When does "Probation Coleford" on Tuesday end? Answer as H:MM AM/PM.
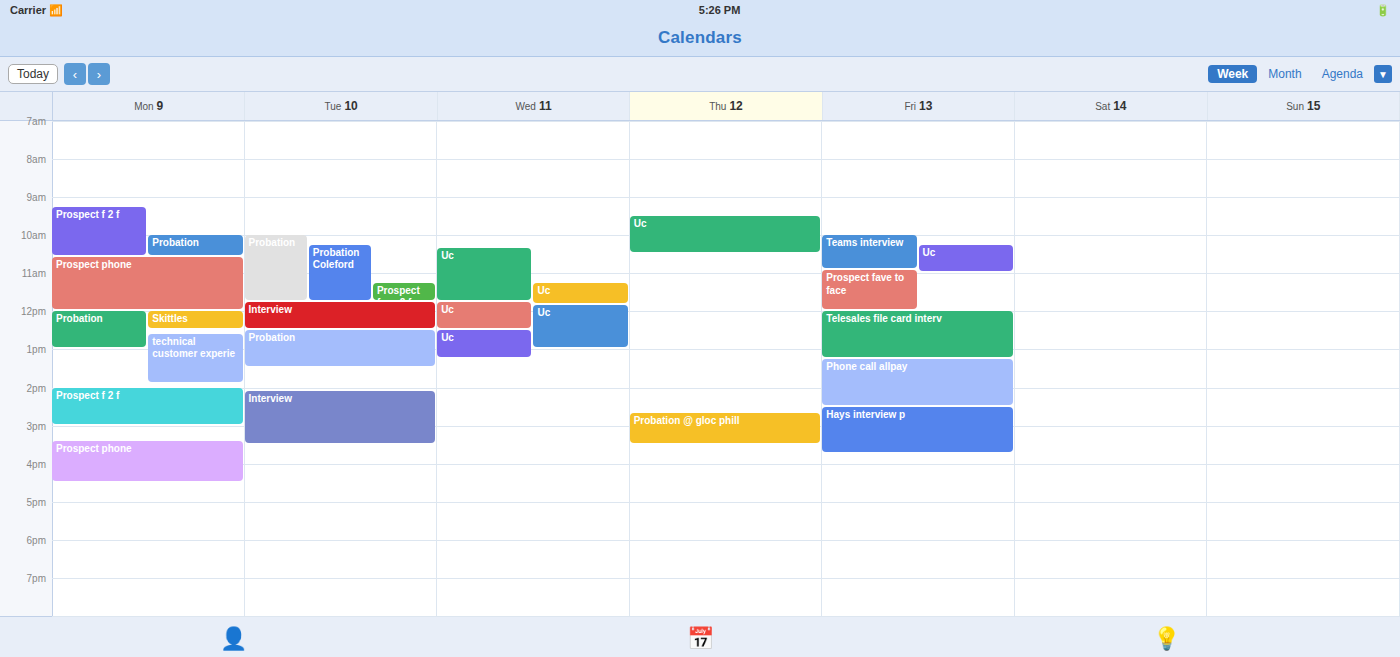
11:45 AM